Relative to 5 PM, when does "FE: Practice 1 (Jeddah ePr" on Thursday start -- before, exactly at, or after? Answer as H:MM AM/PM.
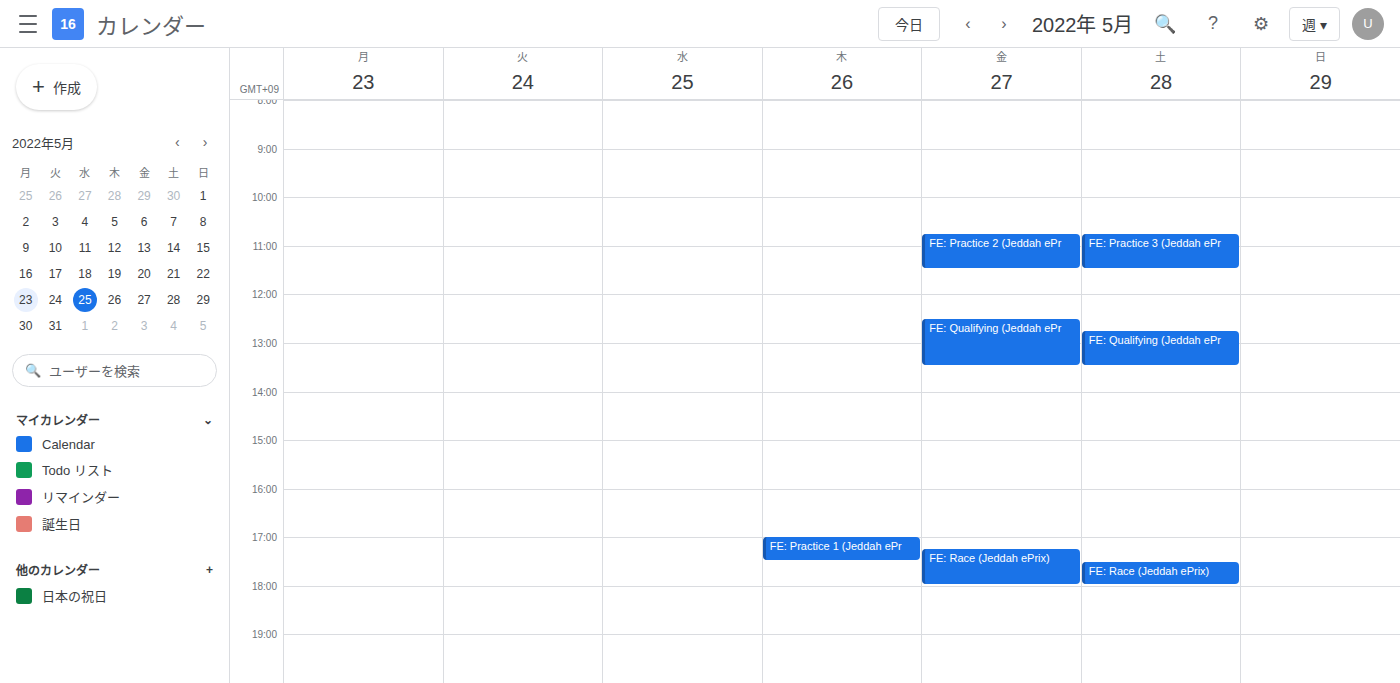
5:00 PM -- exactly at 5 PM, on the 5 PM line.